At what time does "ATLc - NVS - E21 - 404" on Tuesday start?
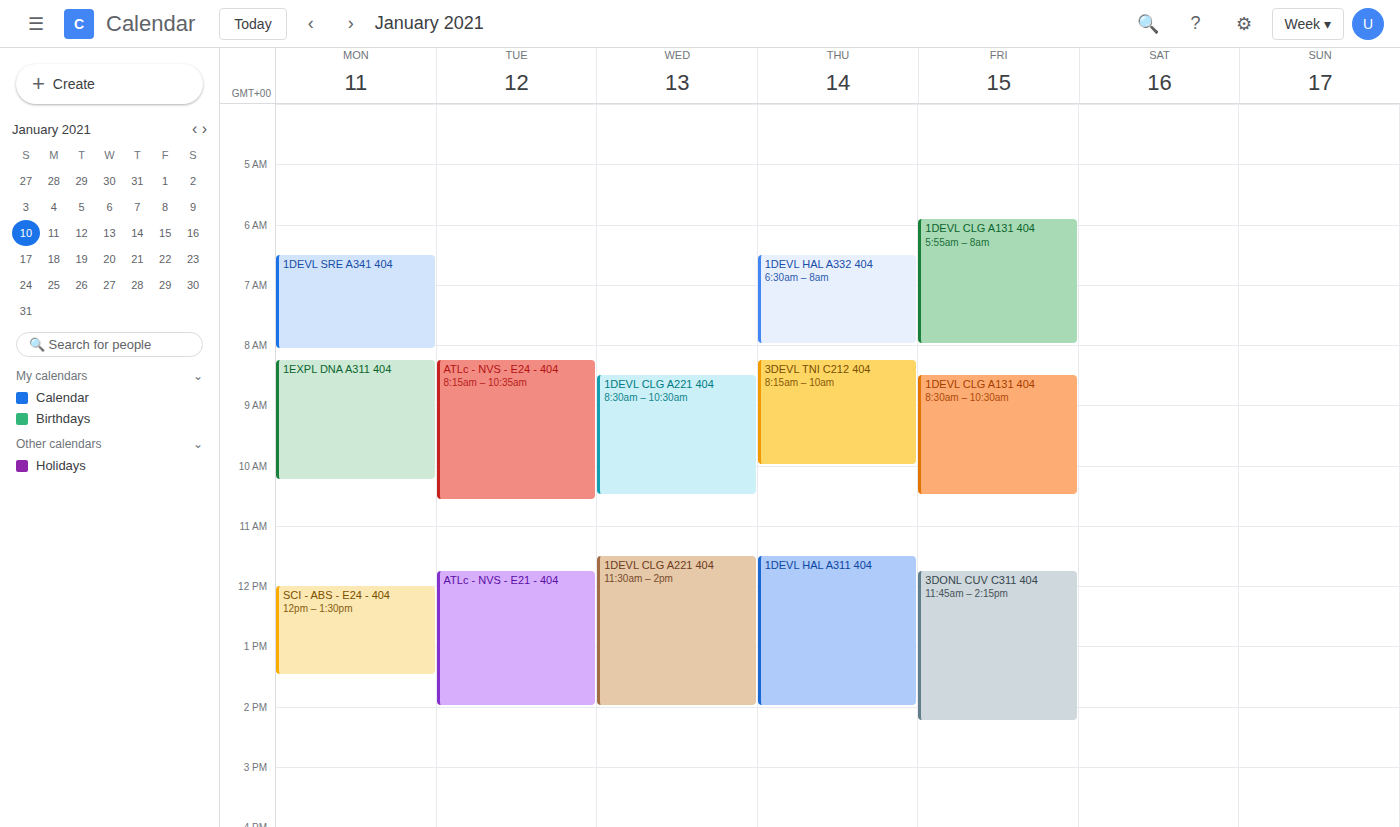
11:45 AM